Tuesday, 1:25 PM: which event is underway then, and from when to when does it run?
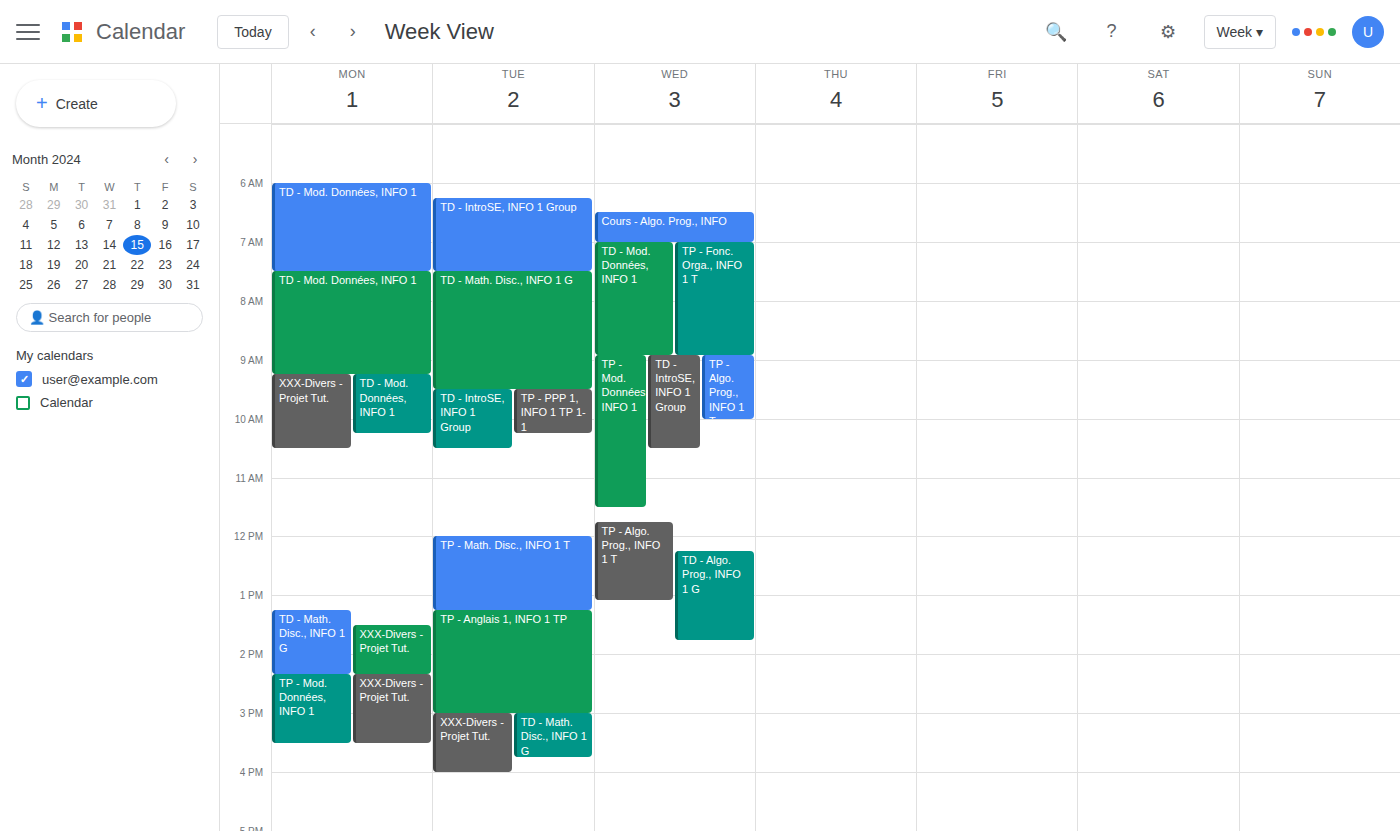
"TP - Anglais 1, INFO 1 TP", 1:15 PM to 3:00 PM